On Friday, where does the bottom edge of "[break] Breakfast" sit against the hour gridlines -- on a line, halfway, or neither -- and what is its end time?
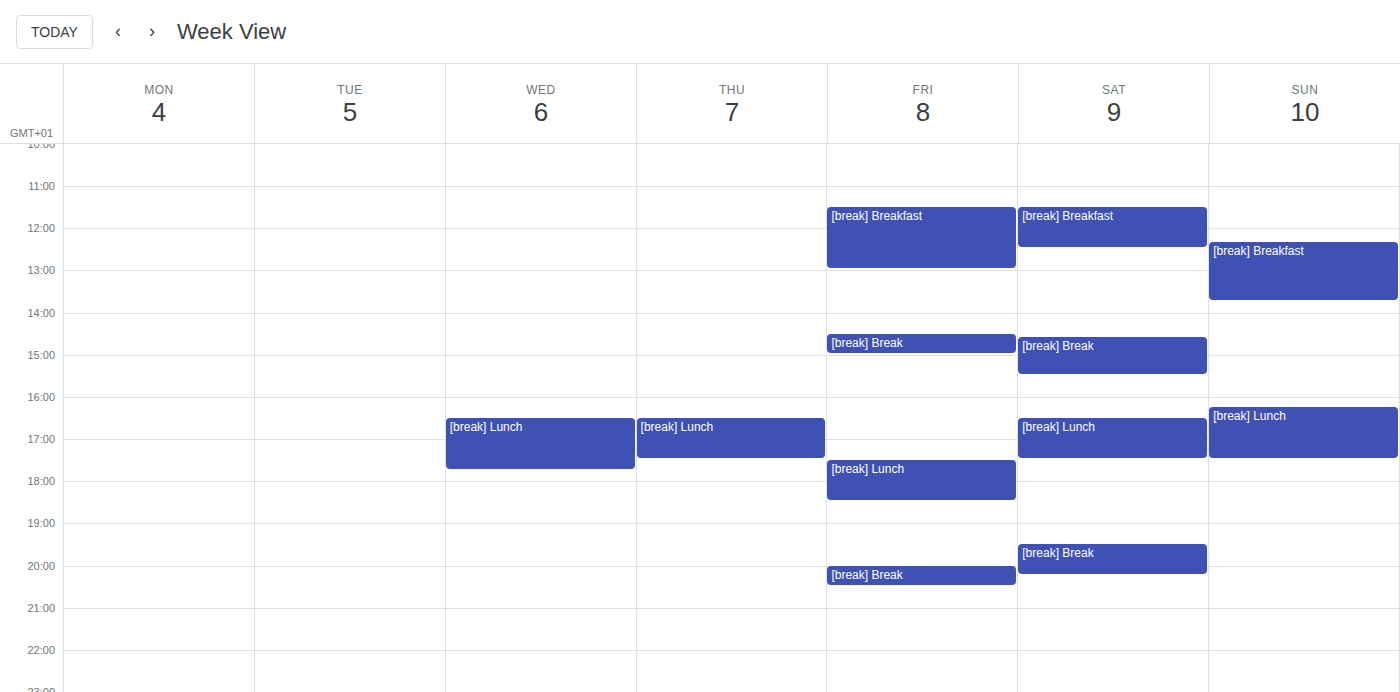
1:00 PM -- exactly on the 1 PM line.